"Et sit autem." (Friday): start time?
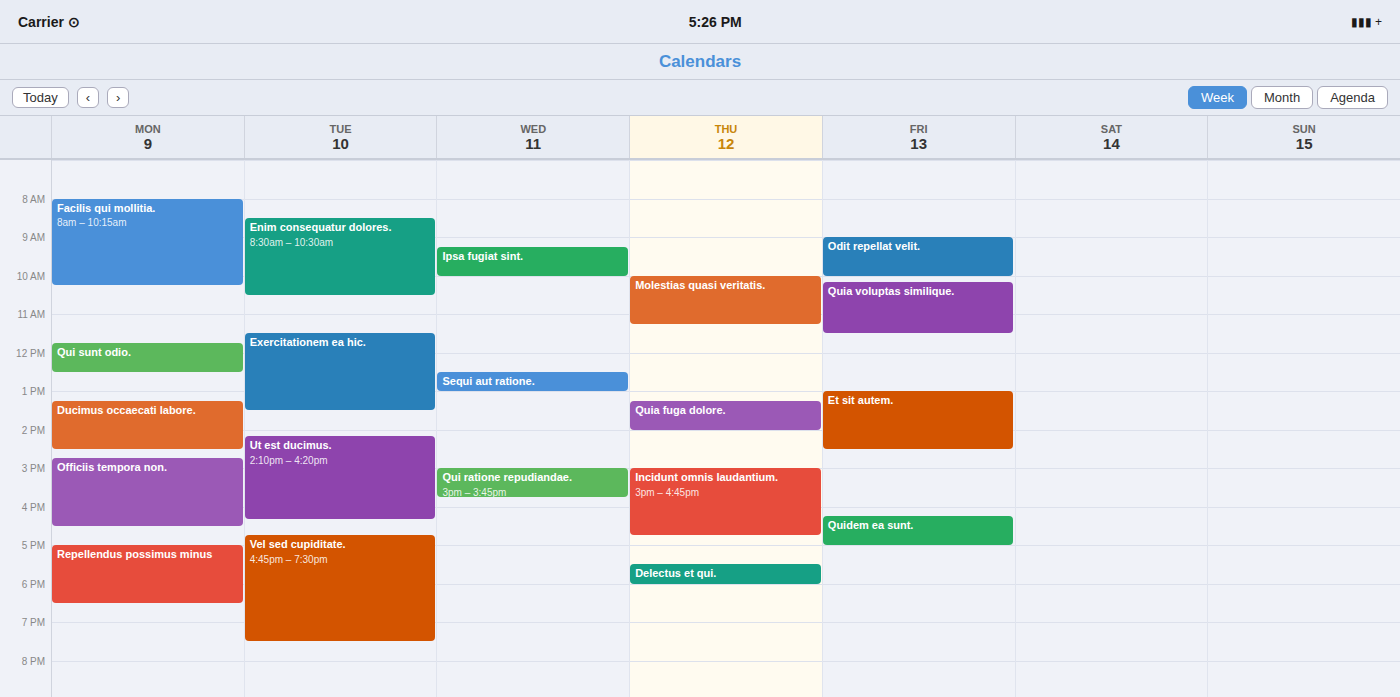
13:00